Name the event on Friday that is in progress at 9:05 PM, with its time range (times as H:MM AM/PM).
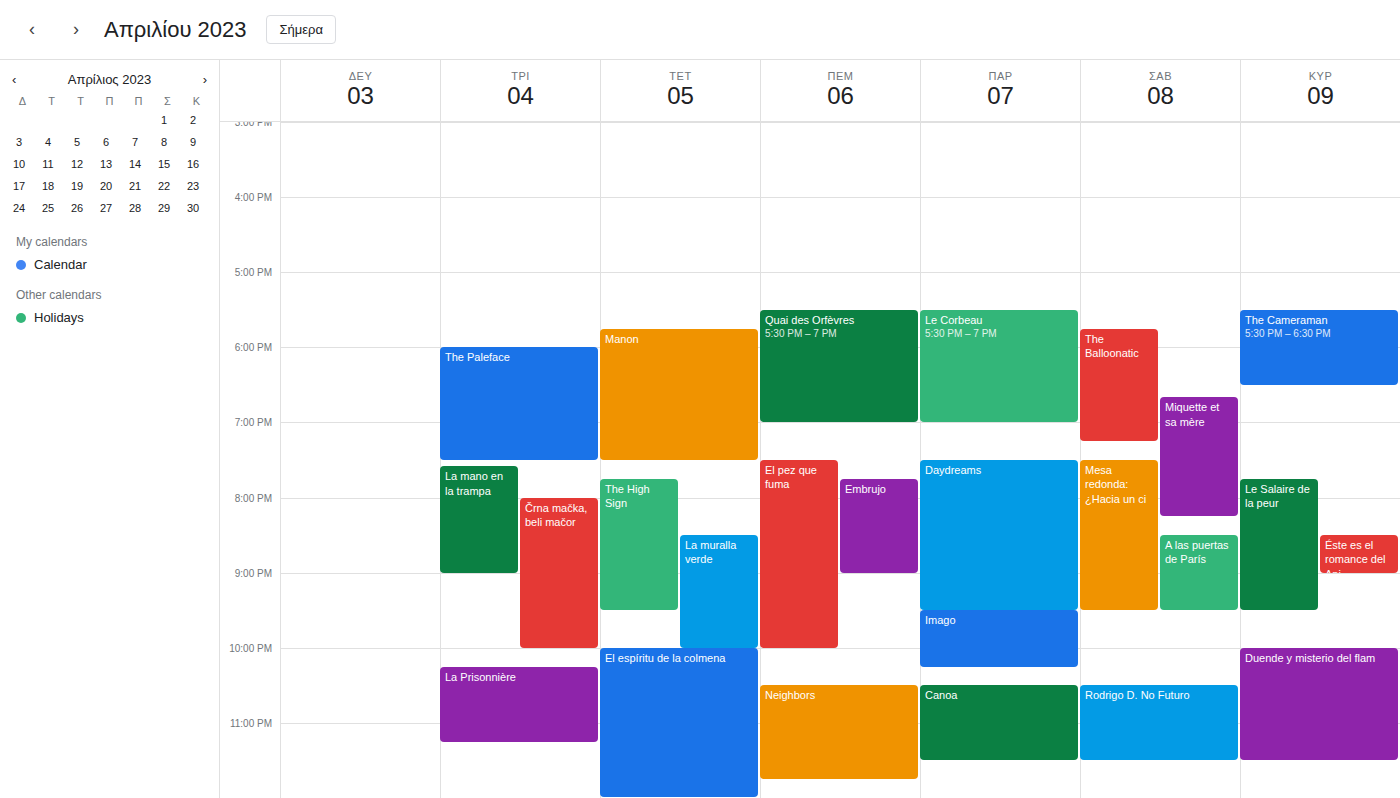
"Daydreams", 7:30 PM to 9:30 PM